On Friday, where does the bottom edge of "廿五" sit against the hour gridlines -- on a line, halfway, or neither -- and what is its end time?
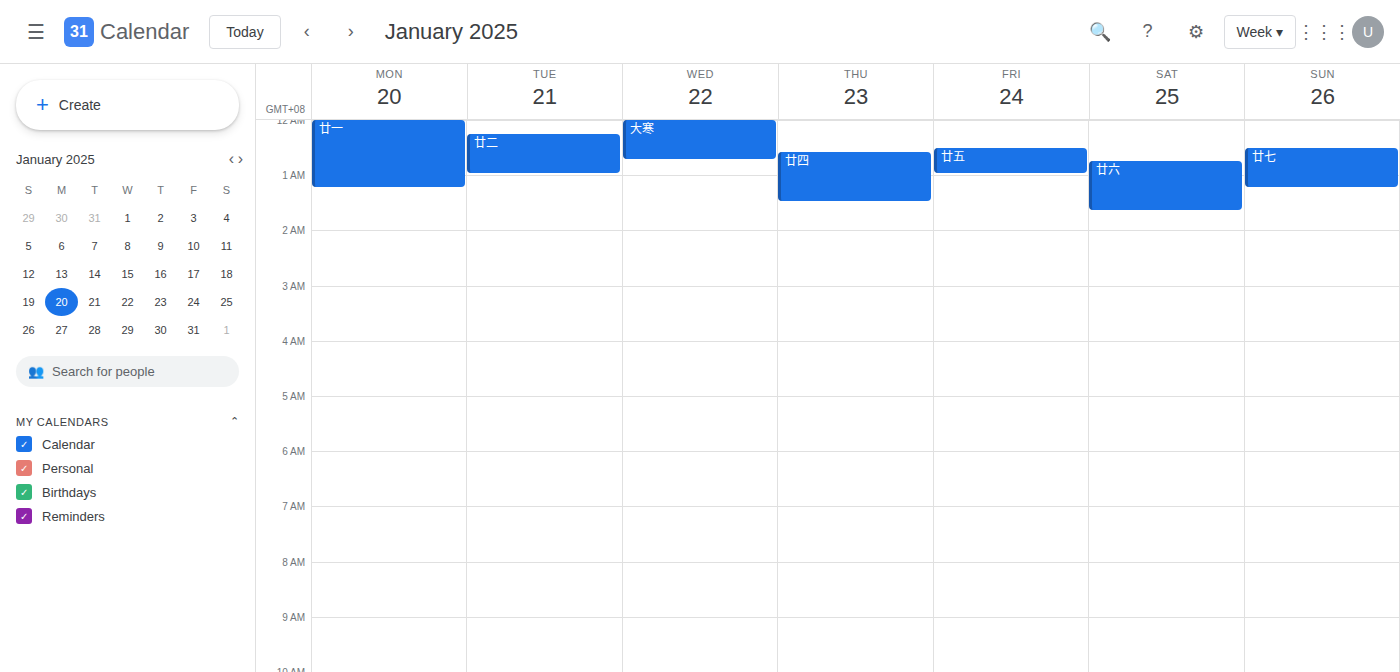
1:00 AM -- exactly on the 1 AM line.